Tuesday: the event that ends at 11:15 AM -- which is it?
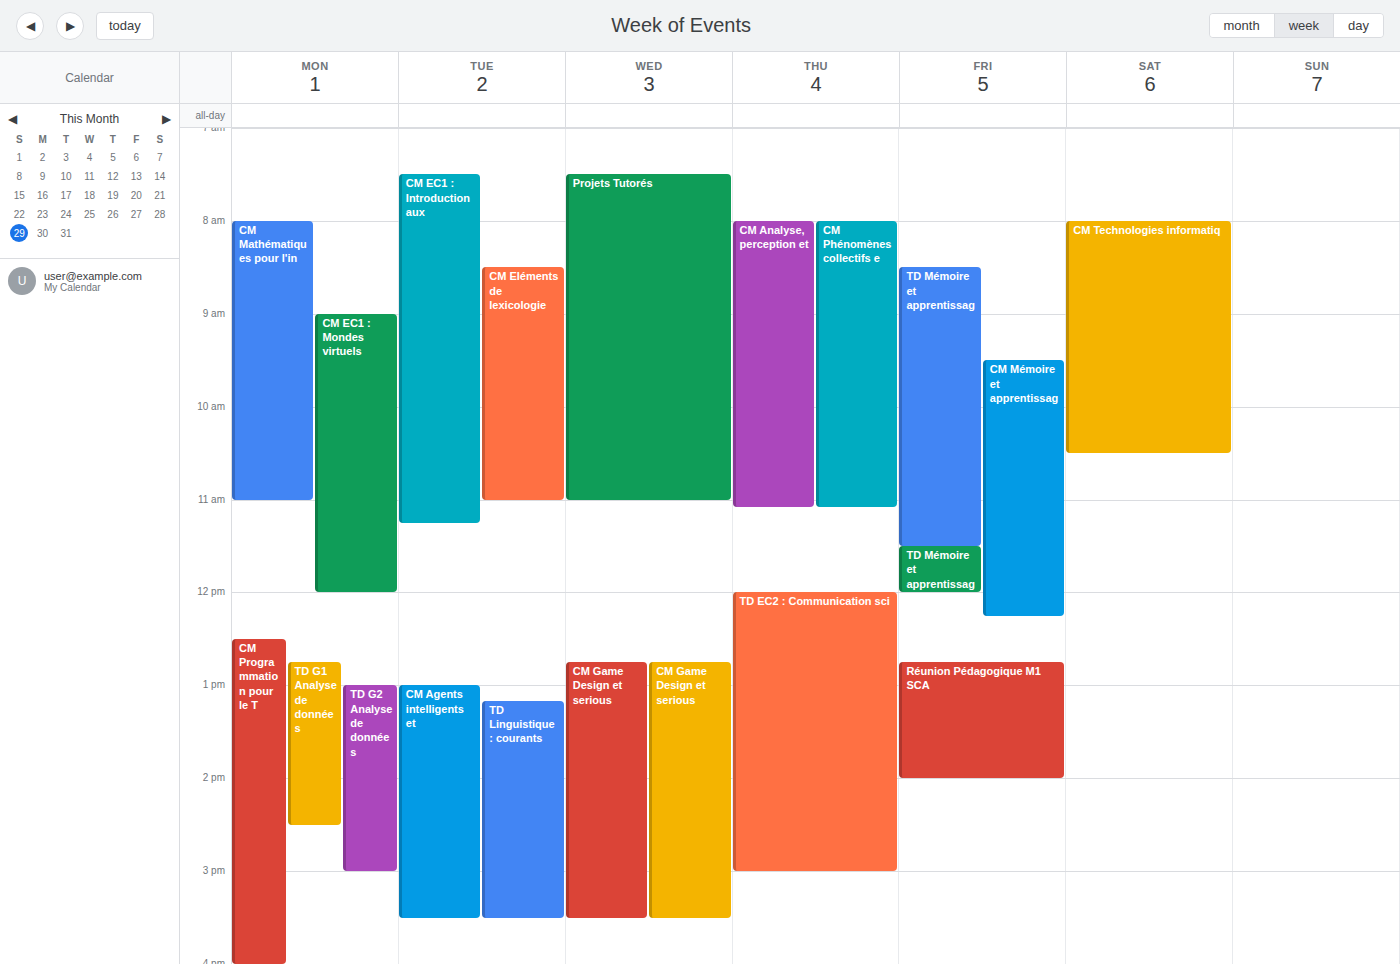
"CM EC1 : Introduction aux"